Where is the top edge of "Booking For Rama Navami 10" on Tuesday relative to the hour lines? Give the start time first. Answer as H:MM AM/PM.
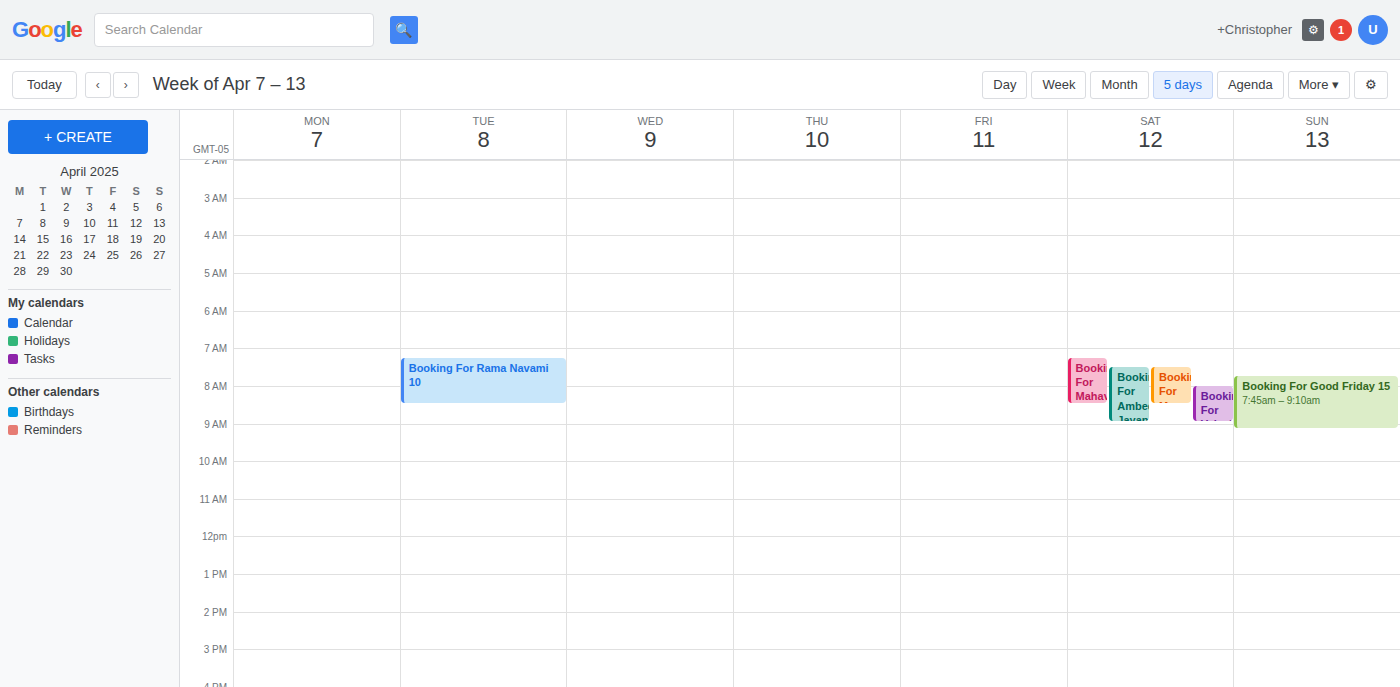
7:15 AM -- neither: a quarter of the way from the 7 AM line to the 8 AM line.